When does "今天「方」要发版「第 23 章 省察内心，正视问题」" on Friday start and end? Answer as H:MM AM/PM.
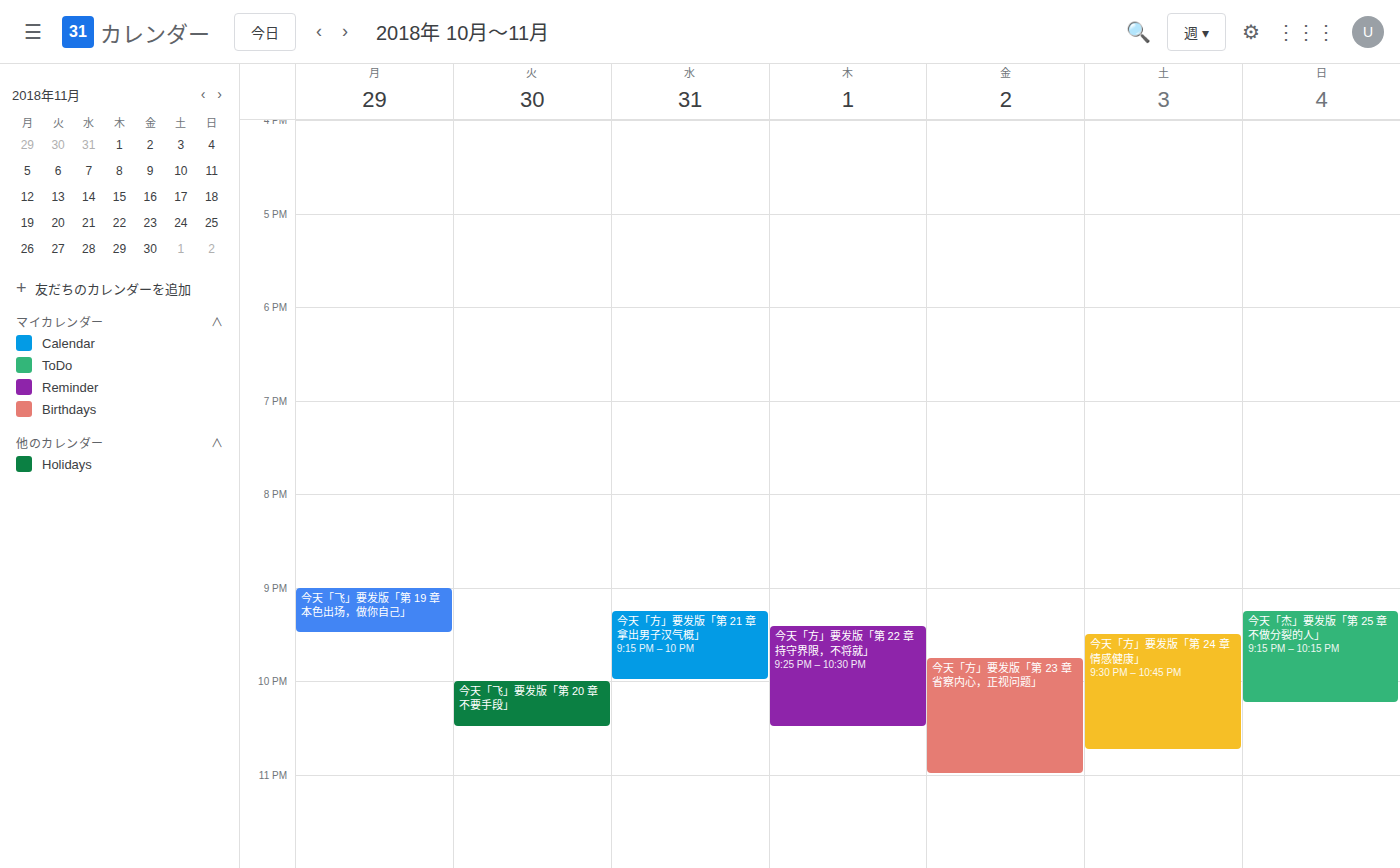
9:45 PM to 11:00 PM